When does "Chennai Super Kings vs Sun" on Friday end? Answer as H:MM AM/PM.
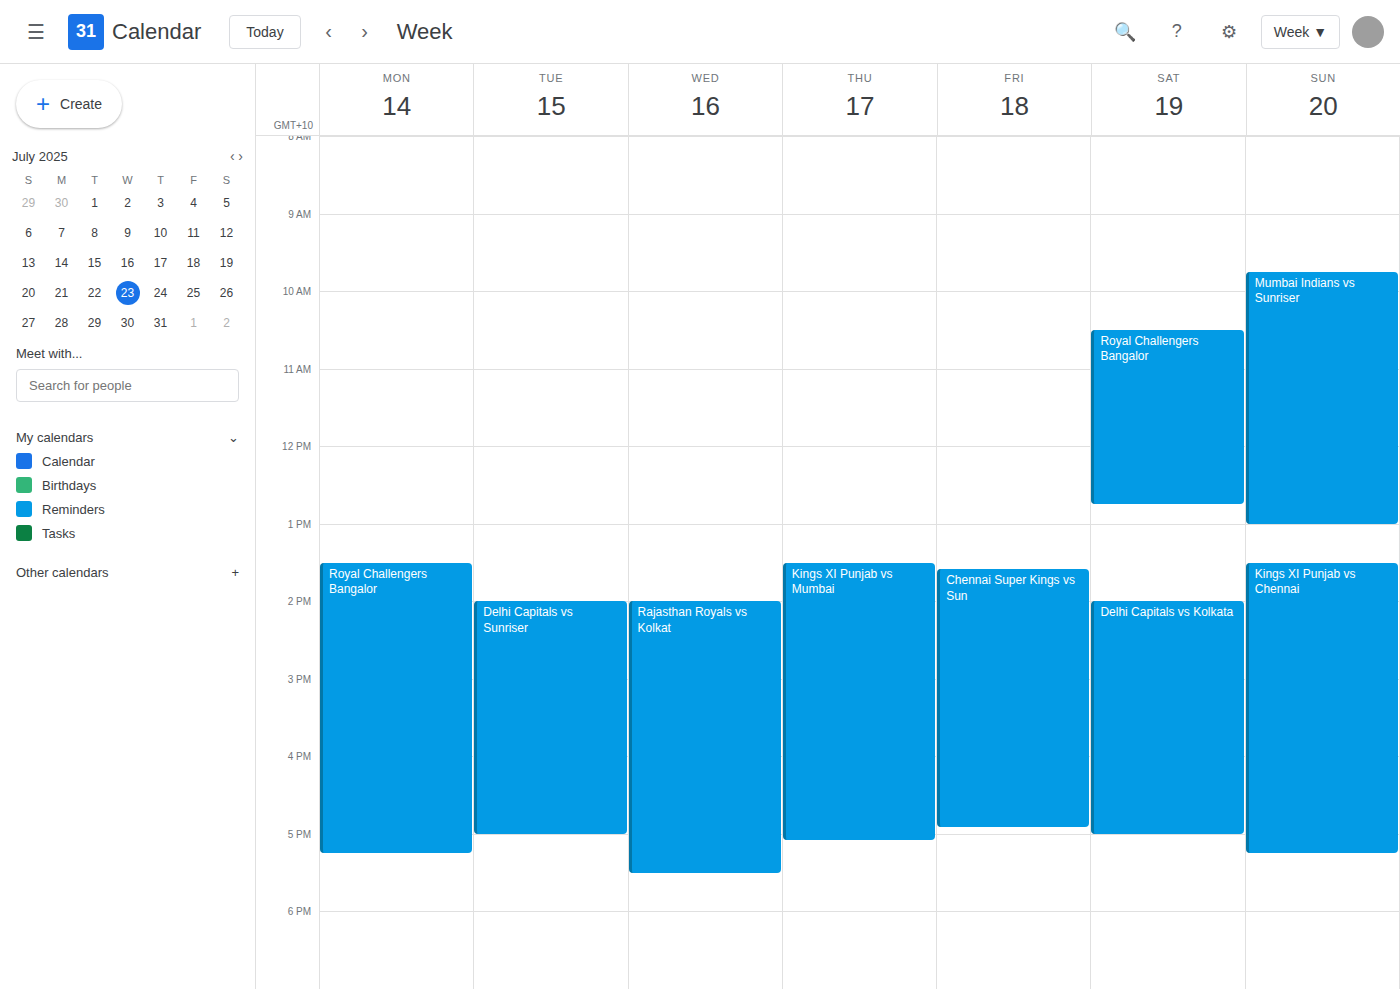
4:55 PM